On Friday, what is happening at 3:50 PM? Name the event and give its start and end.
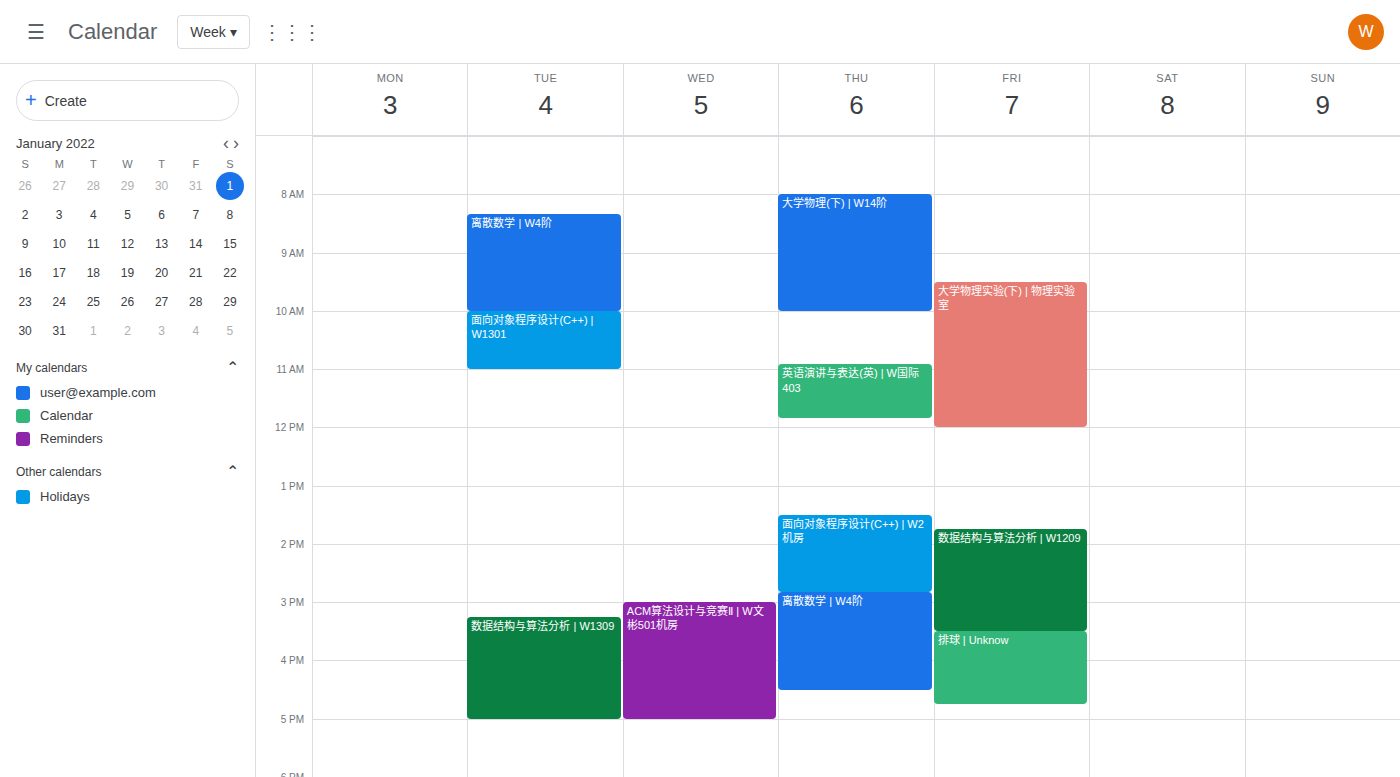
"排球 | Unknow", 3:30 PM to 4:45 PM